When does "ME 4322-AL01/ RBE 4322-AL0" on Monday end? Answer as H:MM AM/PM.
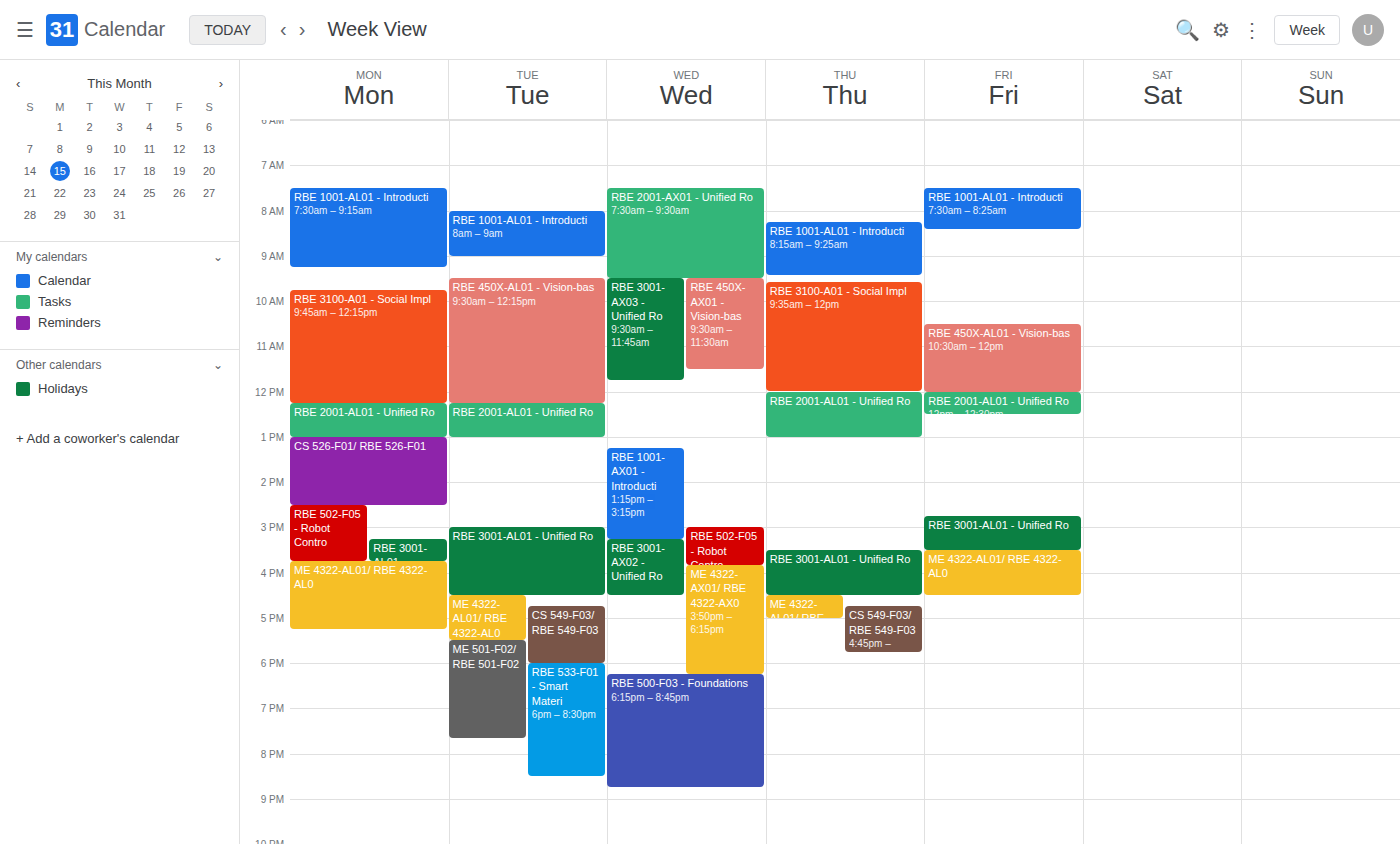
5:15 PM